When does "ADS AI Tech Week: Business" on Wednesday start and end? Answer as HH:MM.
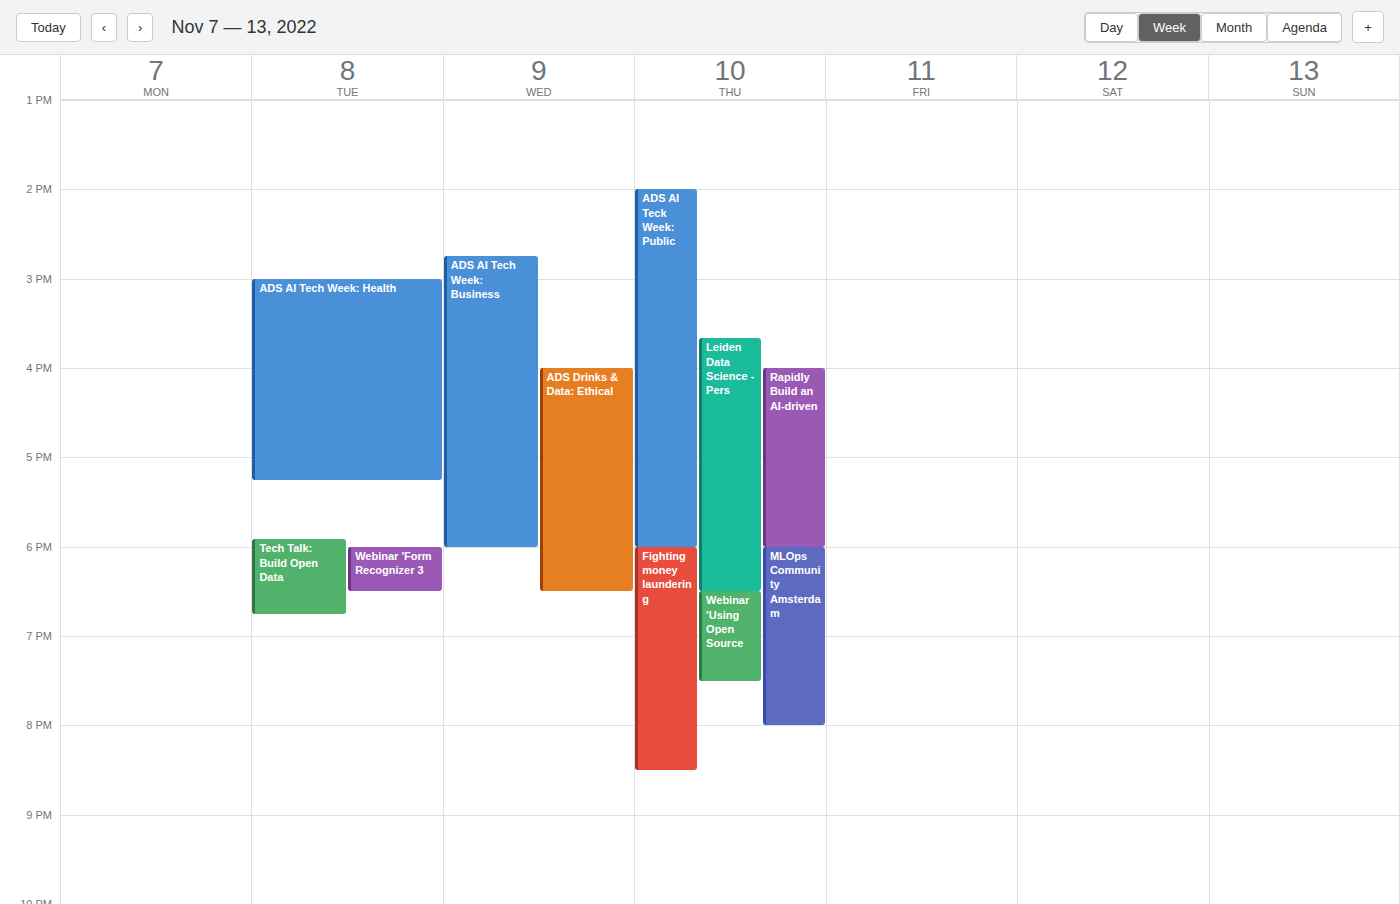
14:45 to 18:00